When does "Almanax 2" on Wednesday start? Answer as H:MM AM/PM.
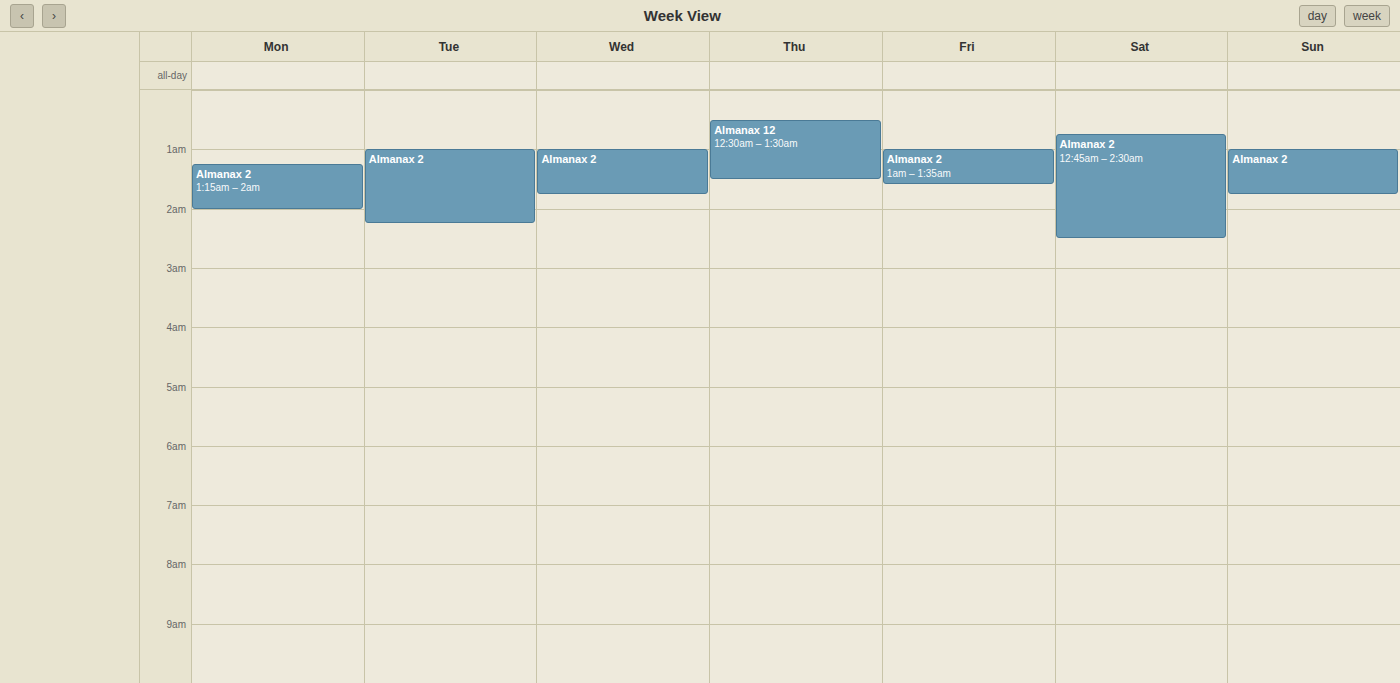
1:00 AM